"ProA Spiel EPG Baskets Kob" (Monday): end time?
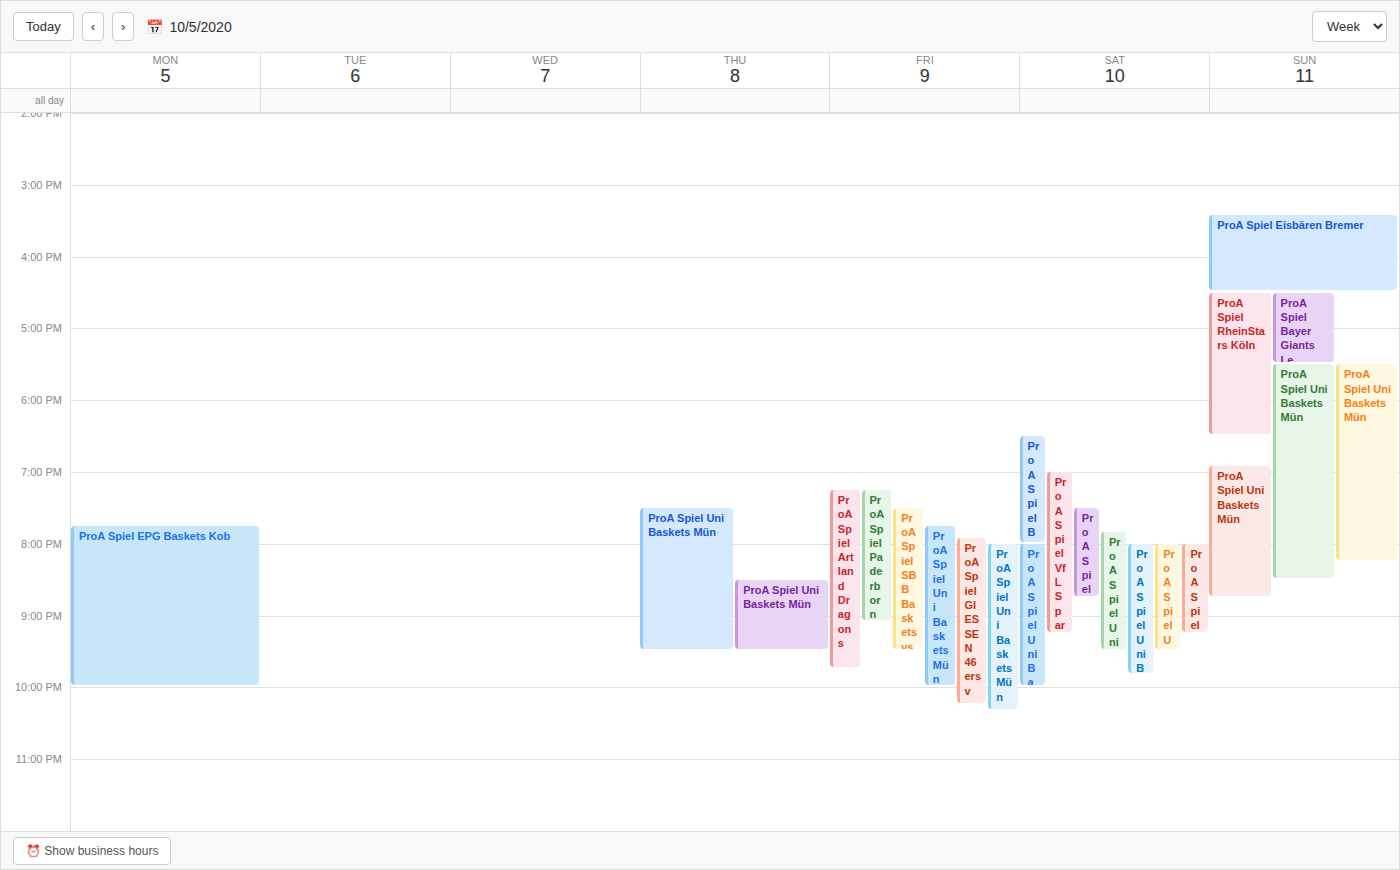
10:00 PM